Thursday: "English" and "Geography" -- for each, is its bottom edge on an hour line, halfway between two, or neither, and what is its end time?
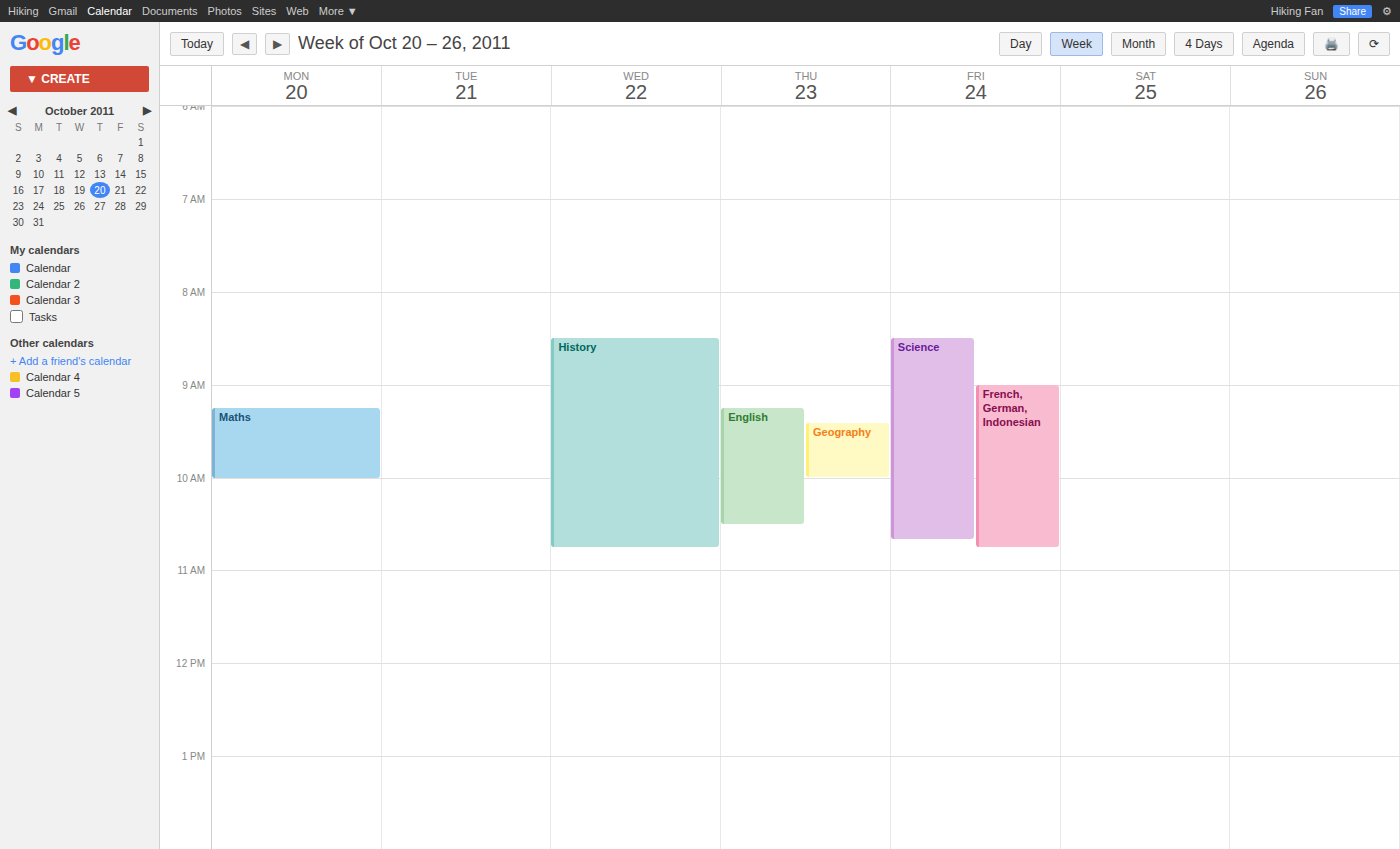
"English": 10:30, halfway between the 10:00 and 11:00 lines. "Geography": 10:00, exactly on the 10:00 line.